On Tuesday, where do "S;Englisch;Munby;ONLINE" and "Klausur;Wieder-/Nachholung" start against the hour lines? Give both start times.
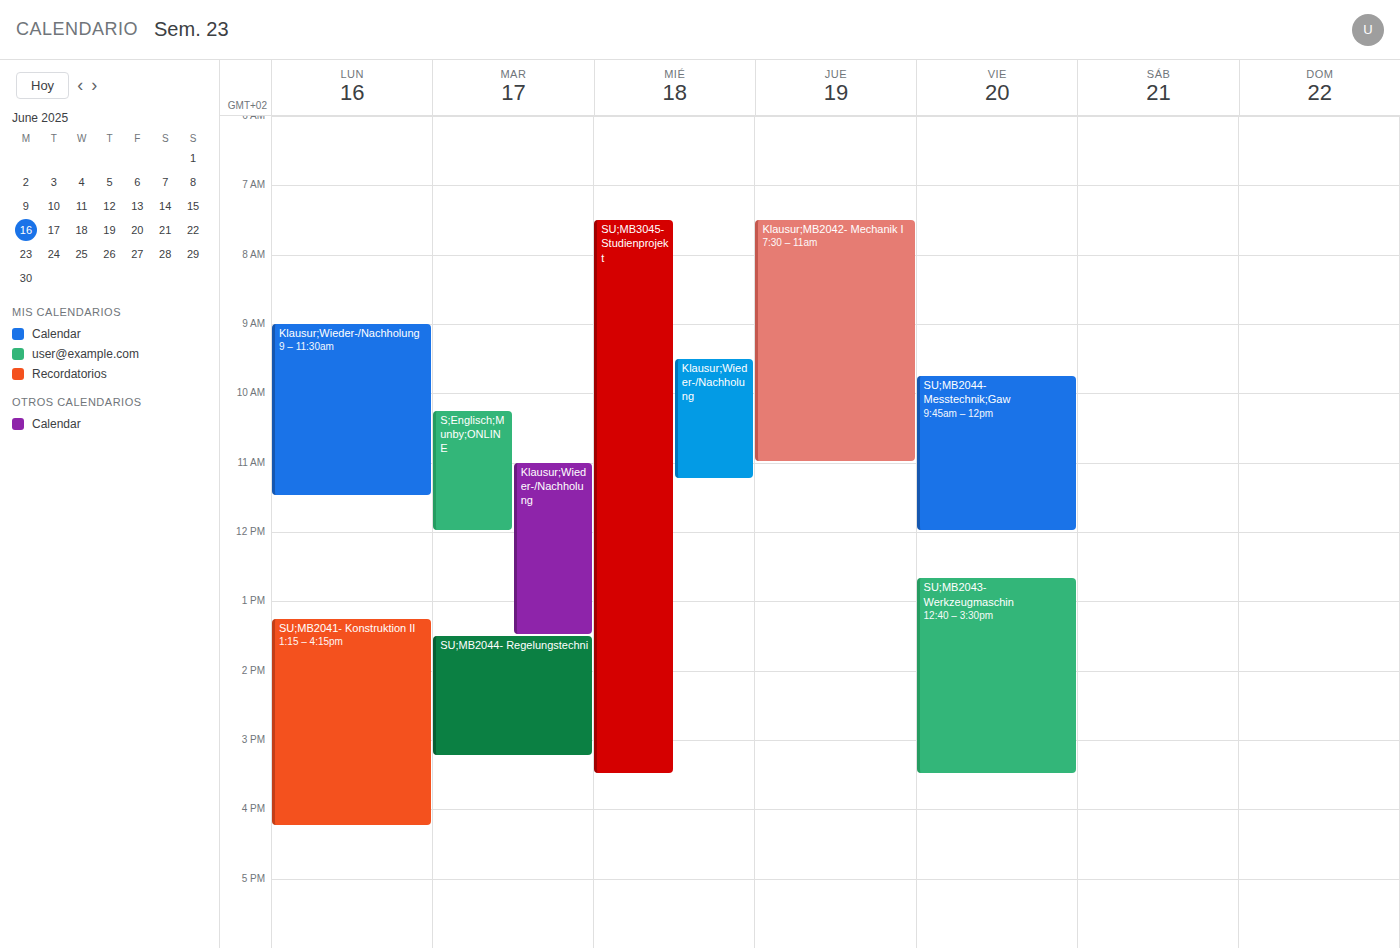
"S;Englisch;Munby;ONLINE": 10:15 AM, neither: a quarter of the way from the 10 AM line to the 11 AM line. "Klausur;Wieder-/Nachholung": 11:00 AM, exactly on the 11 AM line.